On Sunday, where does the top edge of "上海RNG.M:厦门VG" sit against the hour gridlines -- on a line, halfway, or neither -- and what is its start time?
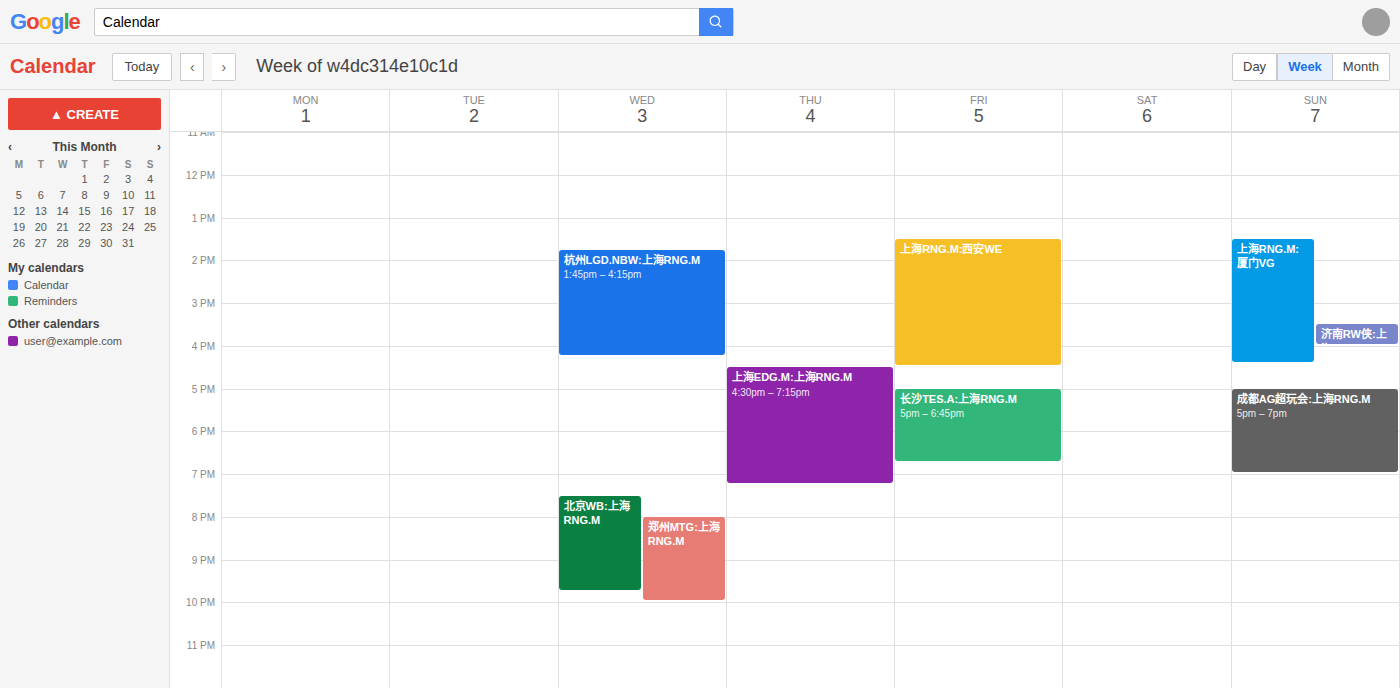
1:30 PM -- halfway between the 1 PM and 2 PM lines.